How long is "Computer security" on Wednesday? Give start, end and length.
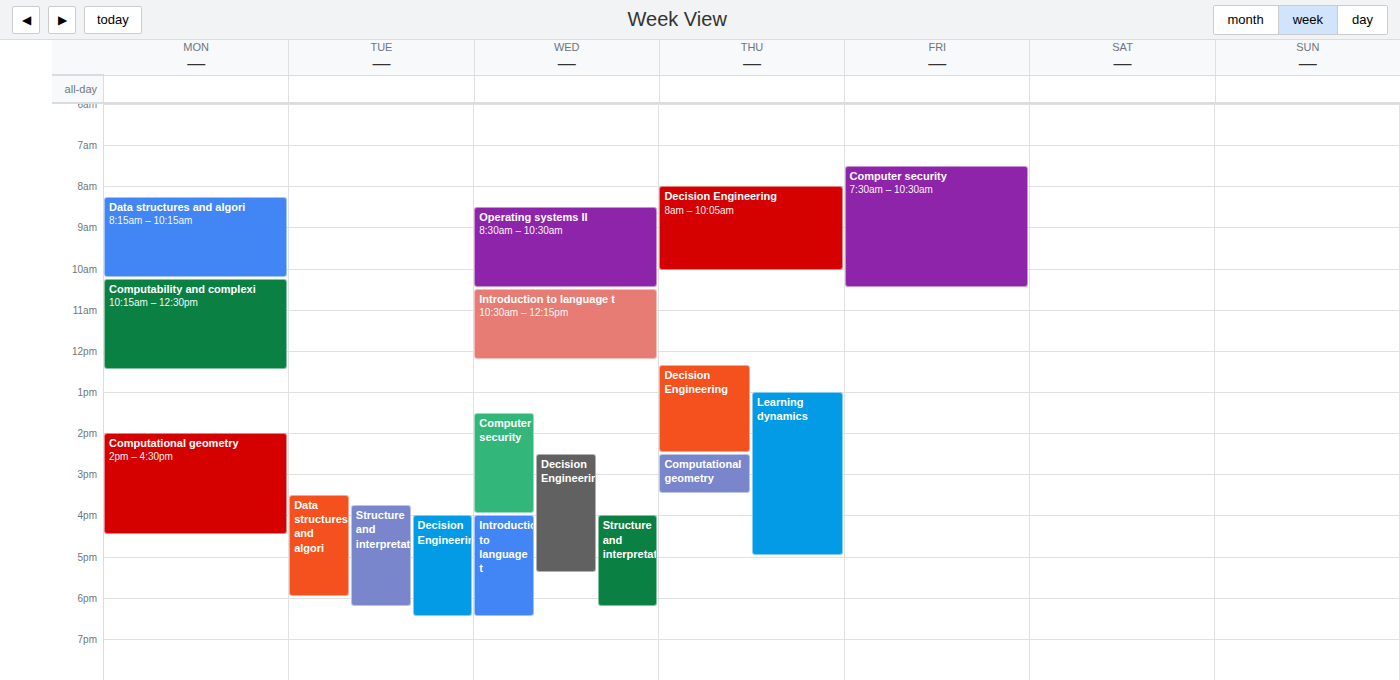
1:30 PM to 4:00 PM, 2 hours 30 minutes